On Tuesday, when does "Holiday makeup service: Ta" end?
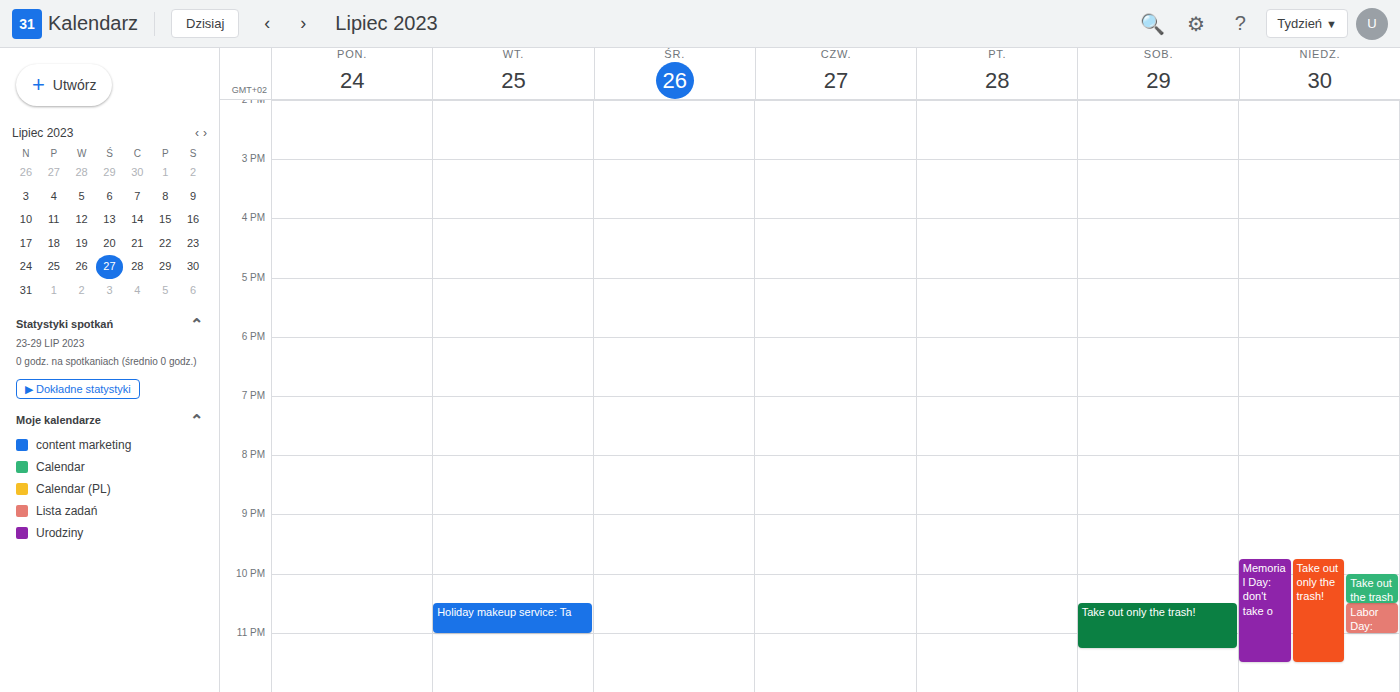
11:00 PM